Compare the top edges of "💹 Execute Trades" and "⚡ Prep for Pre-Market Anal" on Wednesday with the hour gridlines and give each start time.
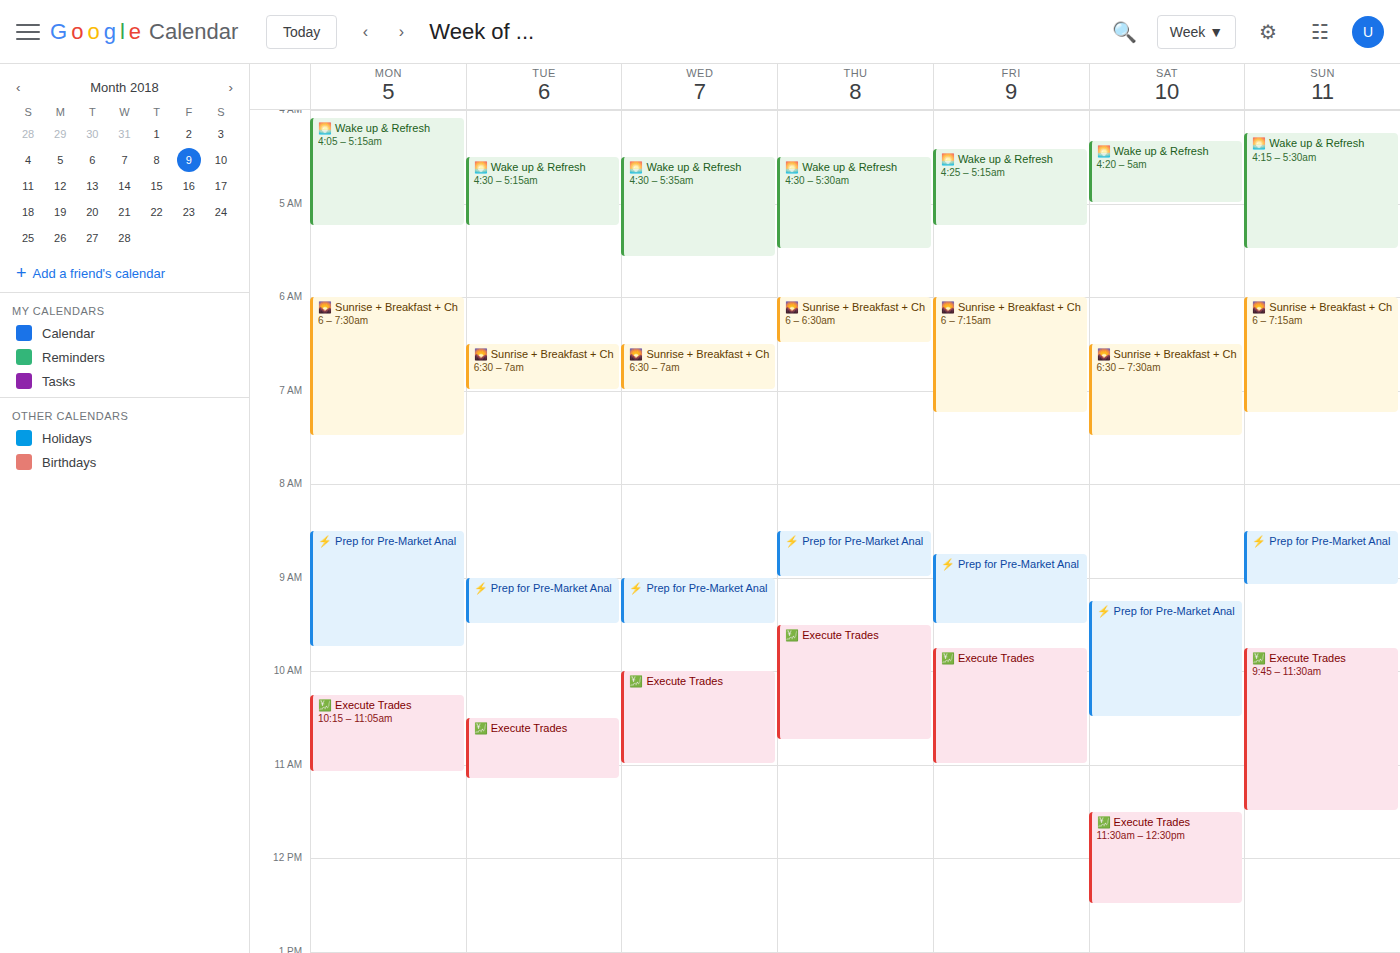
"💹 Execute Trades": 10:00, exactly on the 10:00 line. "⚡ Prep for Pre-Market Anal": 09:00, exactly on the 09:00 line.